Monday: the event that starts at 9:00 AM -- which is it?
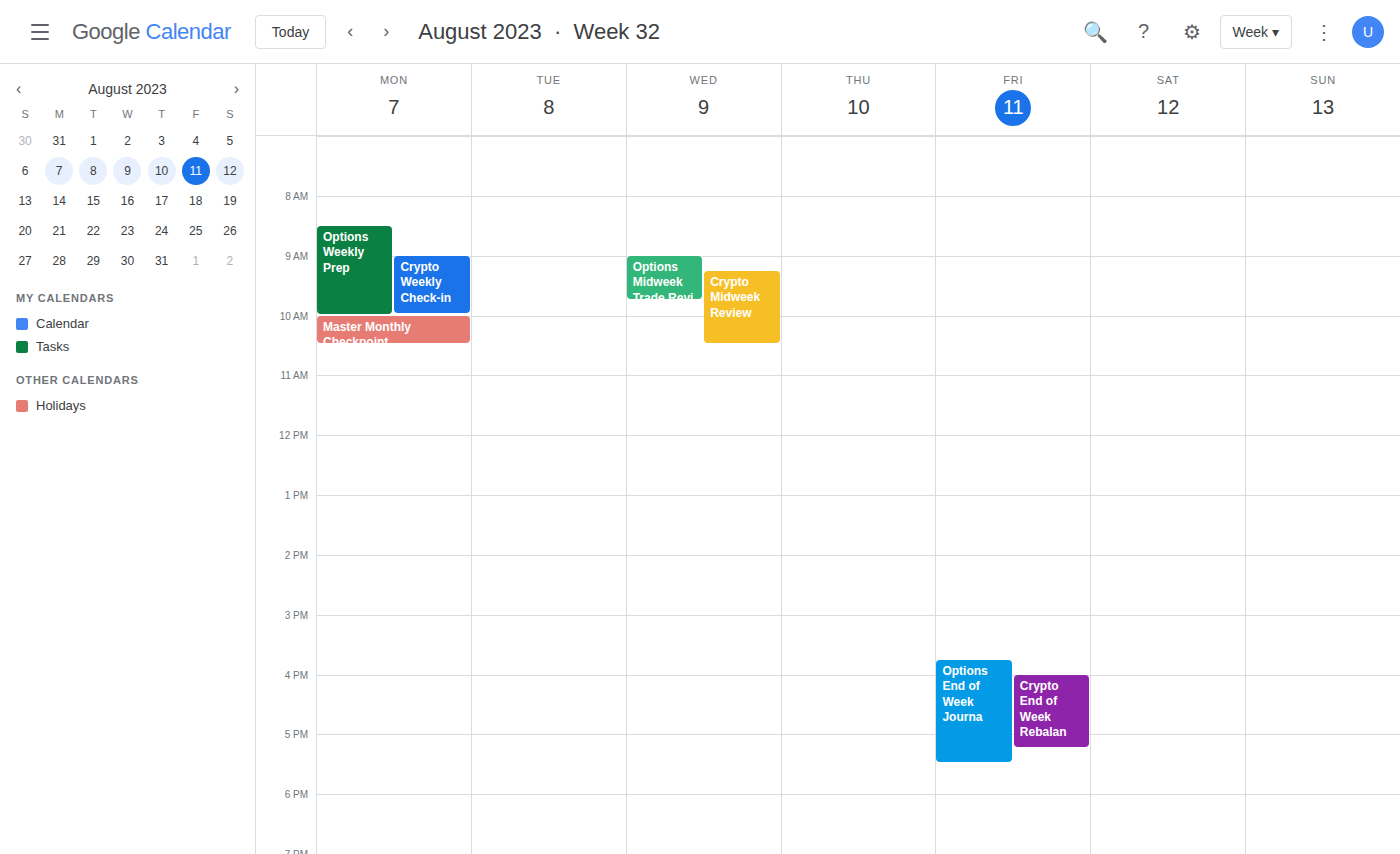
"Crypto Weekly Check-in"